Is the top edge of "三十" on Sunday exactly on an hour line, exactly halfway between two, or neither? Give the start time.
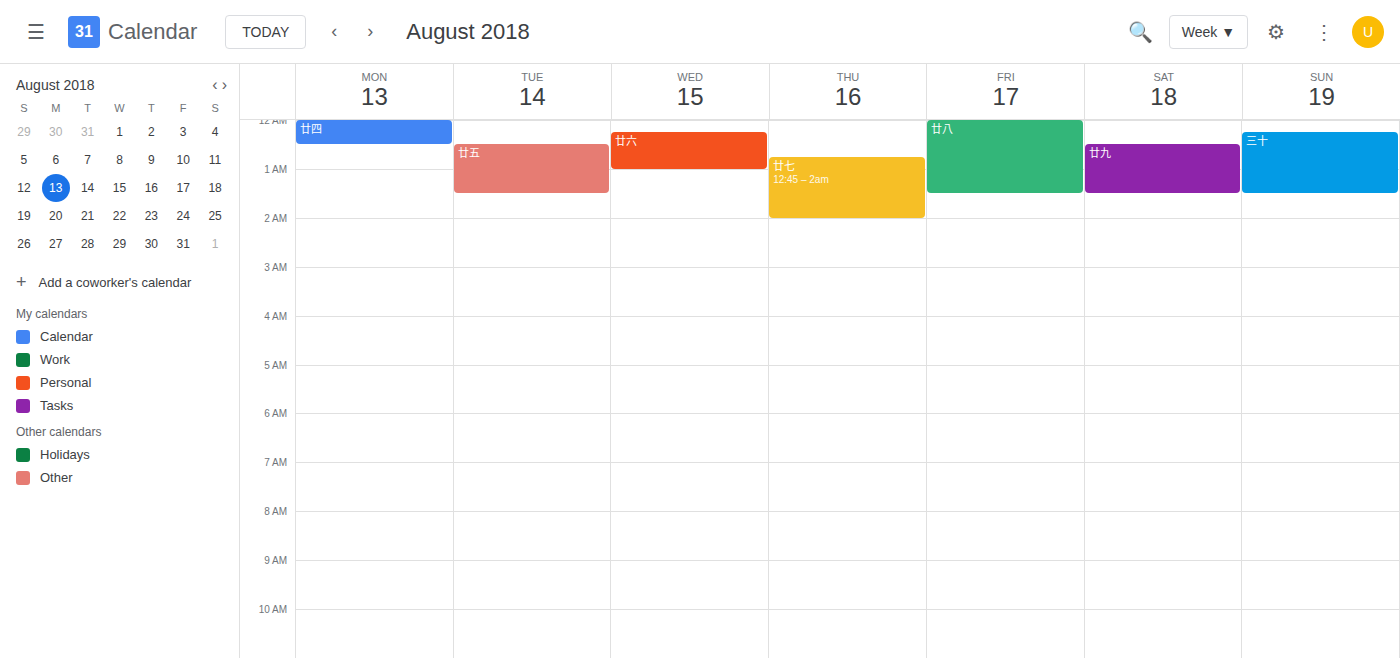
00:15 -- neither: a quarter of the way from the 00:00 line to the 01:00 line.